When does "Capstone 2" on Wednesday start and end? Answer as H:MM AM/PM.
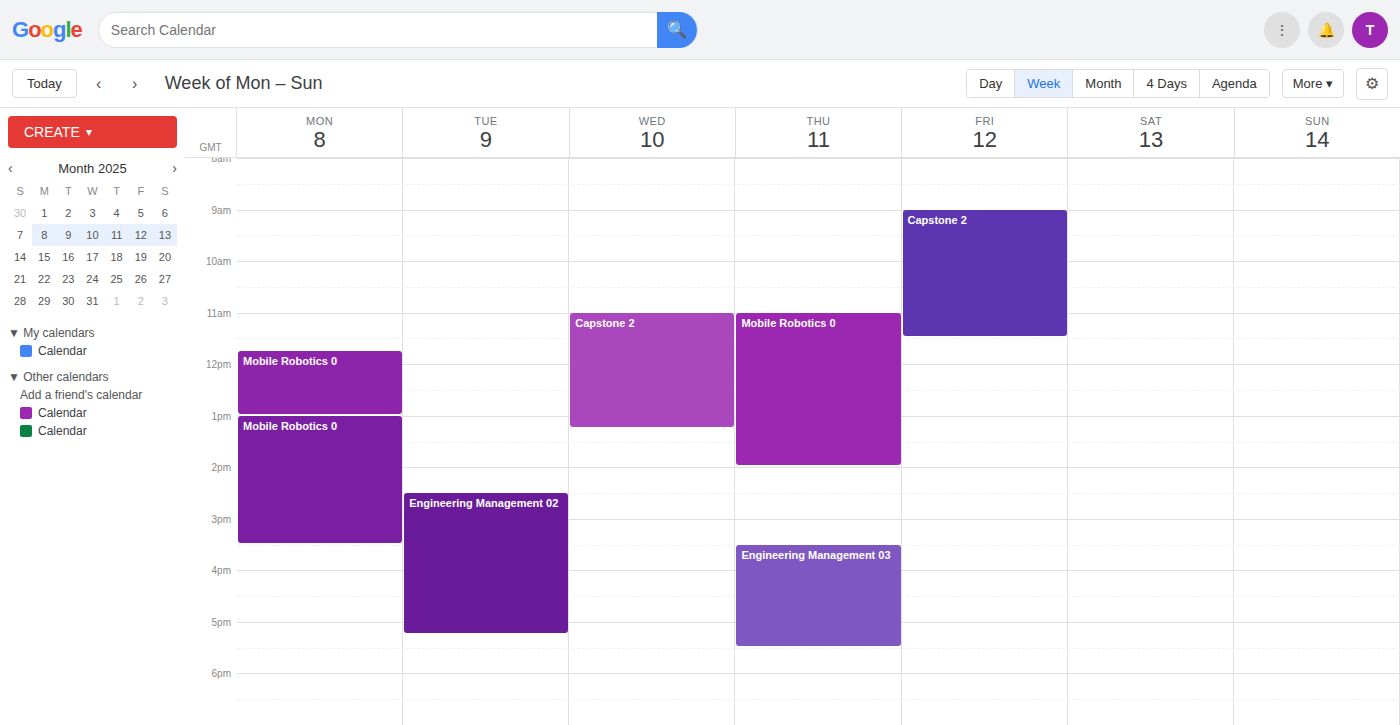
11:00 AM to 1:15 PM